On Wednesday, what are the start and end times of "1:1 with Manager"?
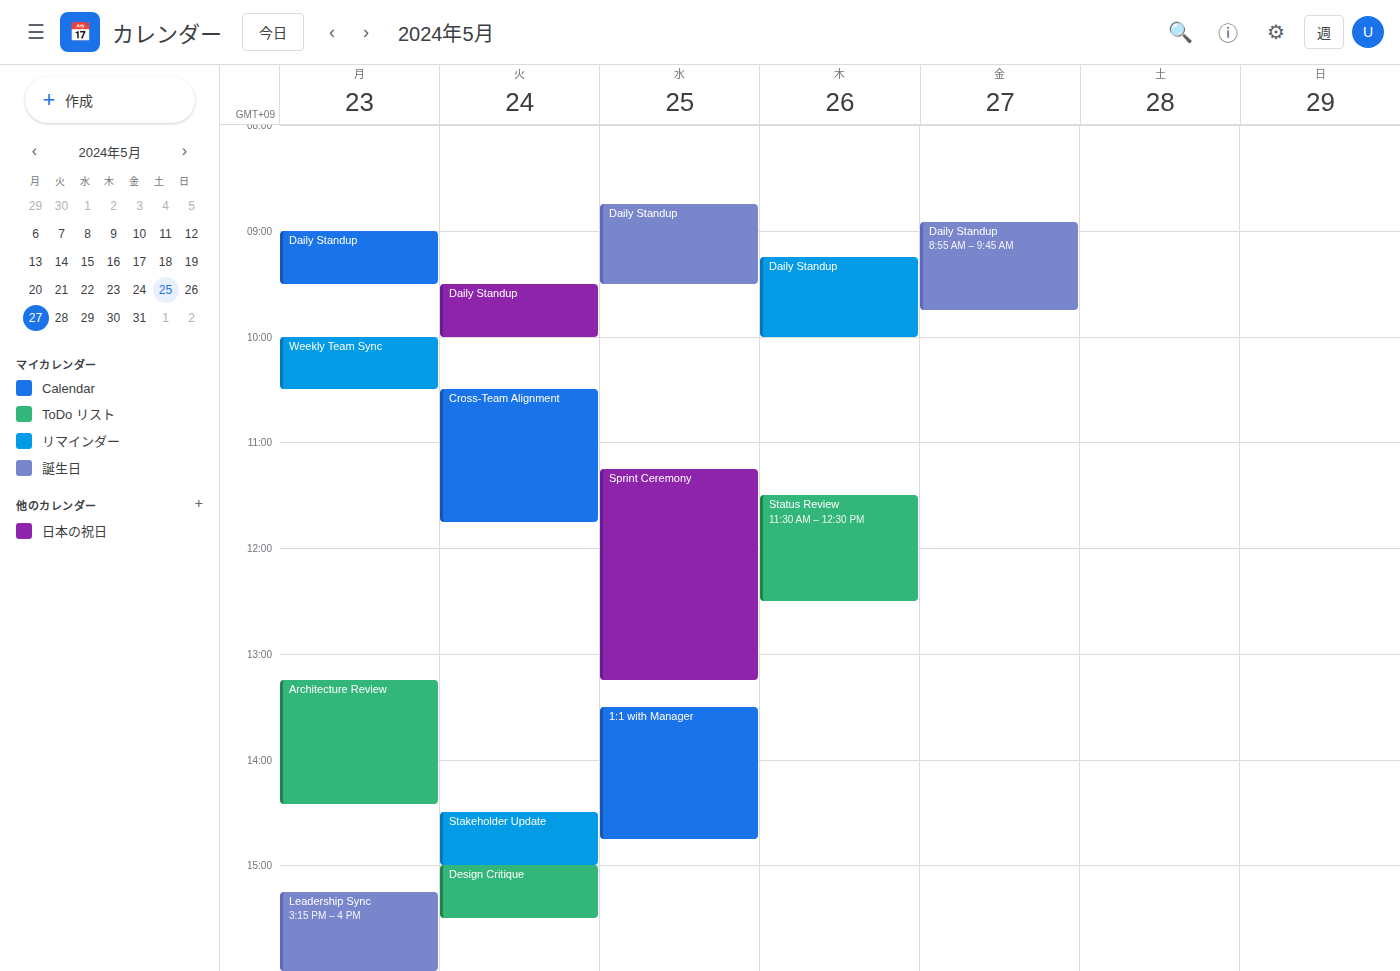
13:30 to 14:45